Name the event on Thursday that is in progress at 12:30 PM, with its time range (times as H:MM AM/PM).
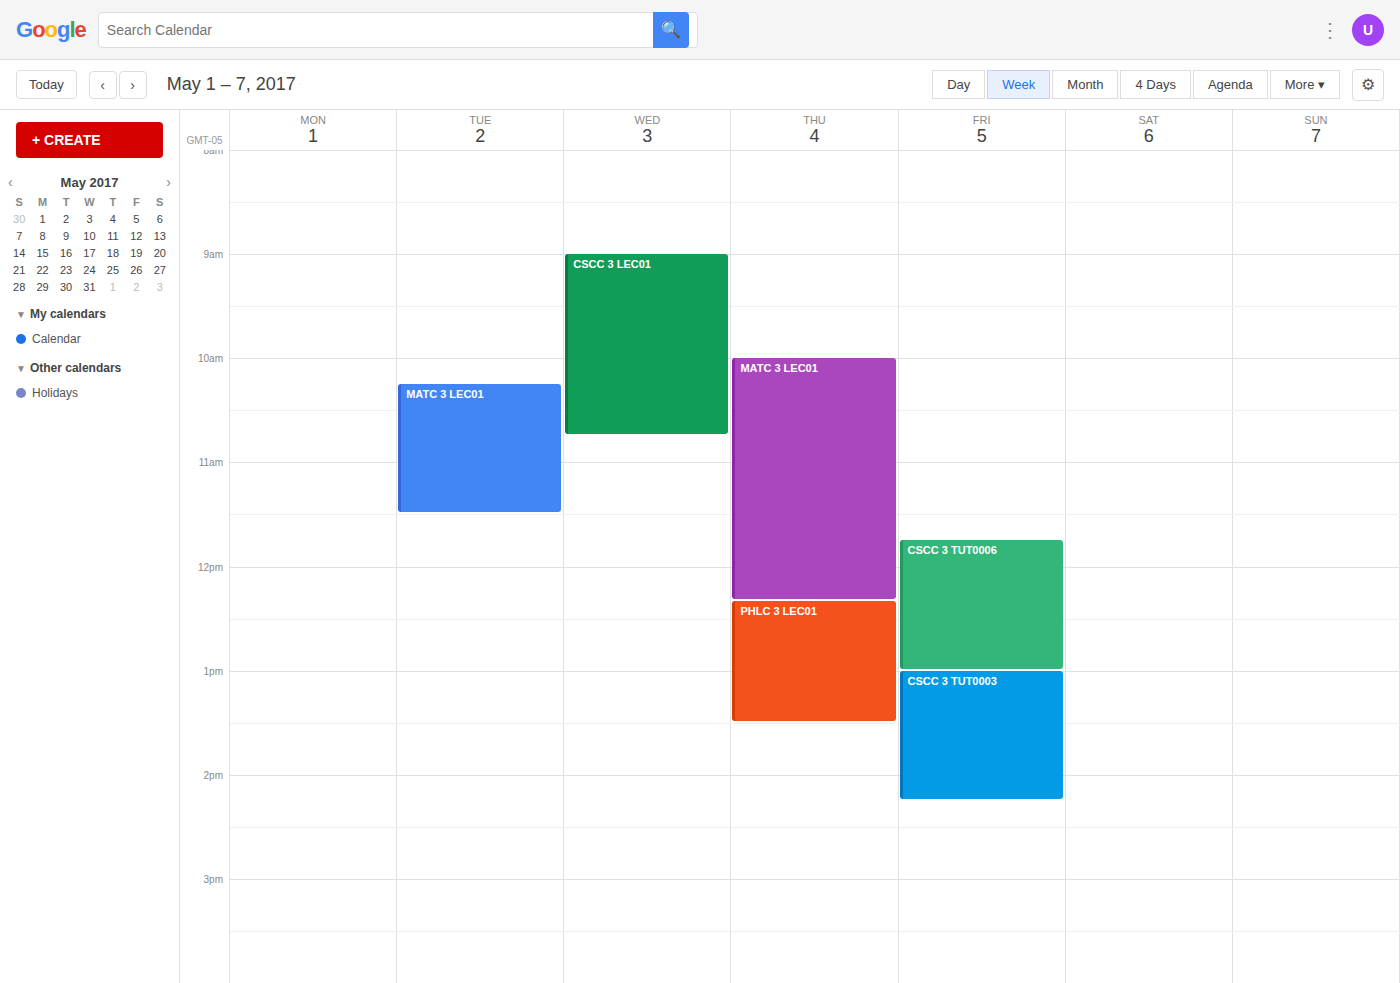
"PHLC 3 LEC01", 12:20 PM to 1:30 PM